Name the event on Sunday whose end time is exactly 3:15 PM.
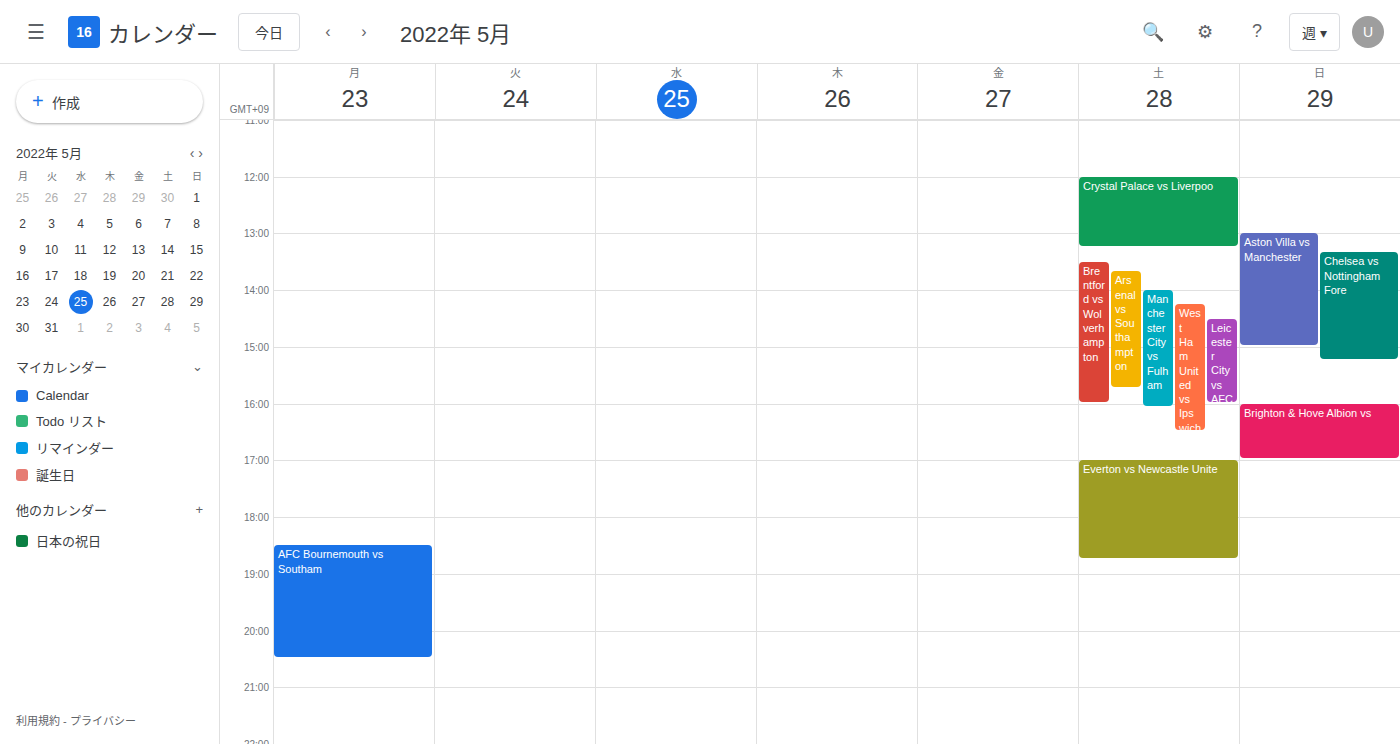
"Chelsea vs Nottingham Fore"